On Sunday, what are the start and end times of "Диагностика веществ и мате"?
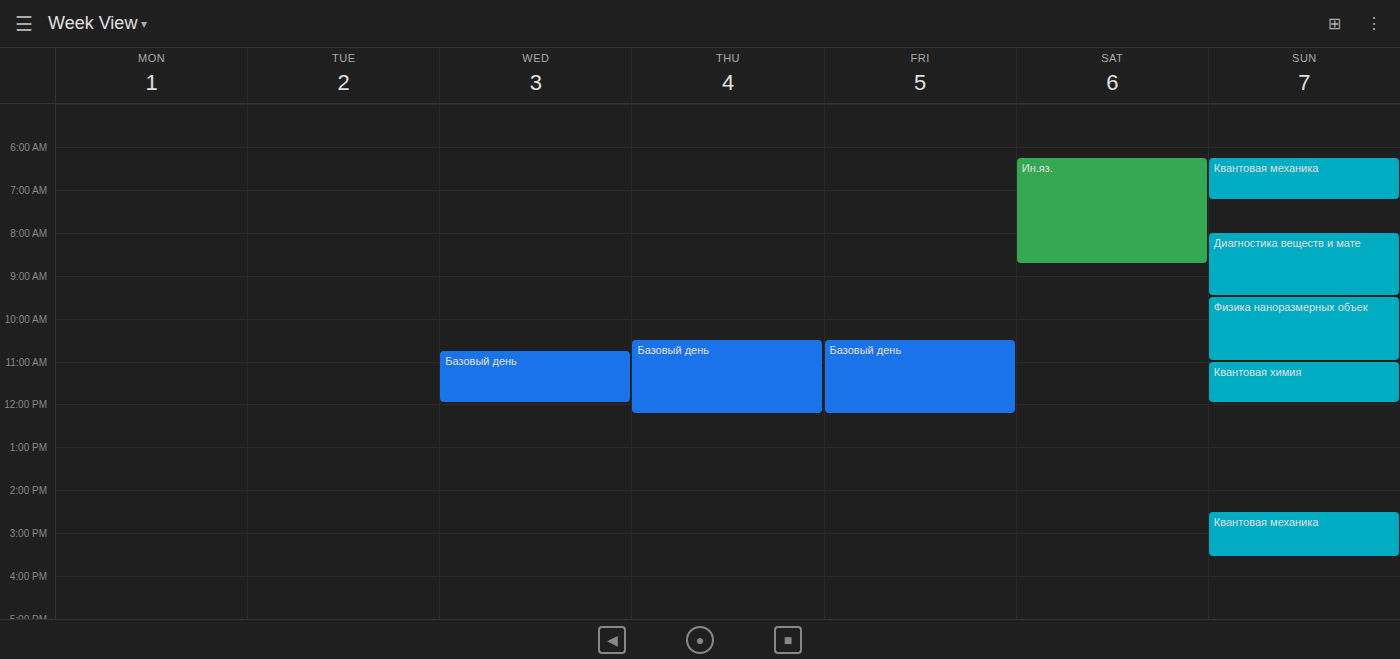
08:00 to 09:30